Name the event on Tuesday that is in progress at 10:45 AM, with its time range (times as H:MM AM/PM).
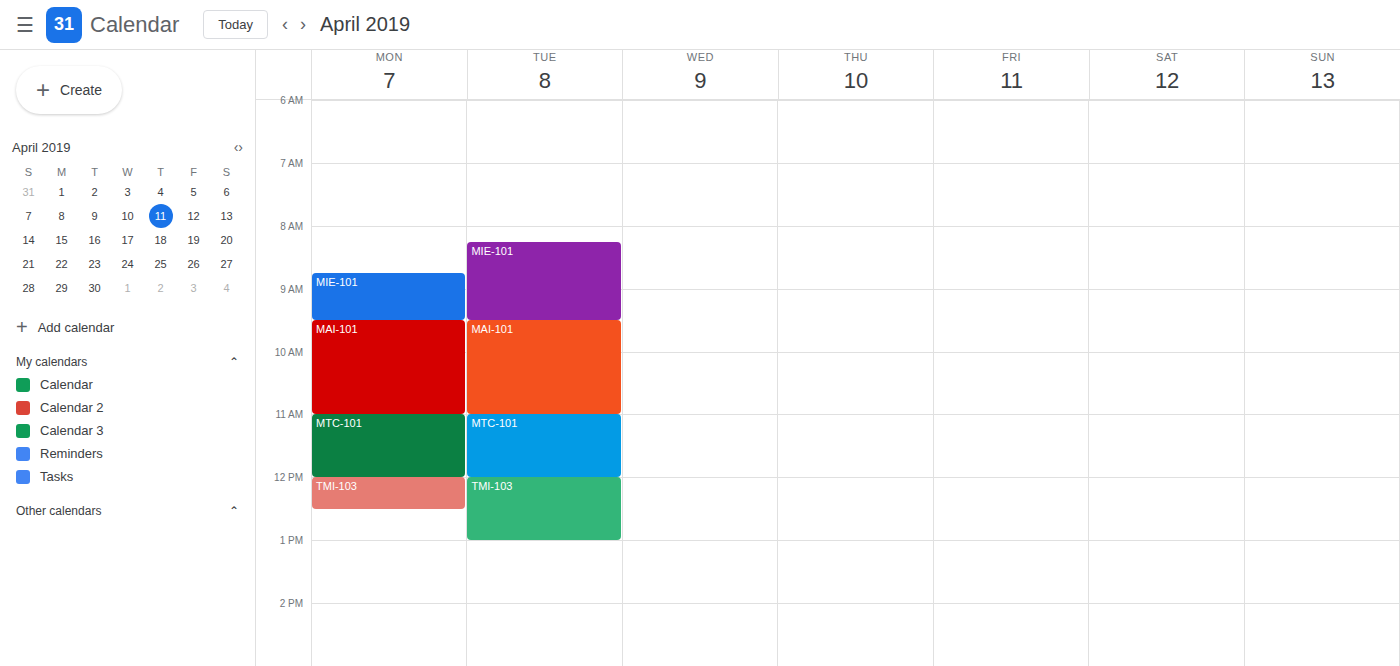
"MAI-101", 9:30 AM to 11:00 AM